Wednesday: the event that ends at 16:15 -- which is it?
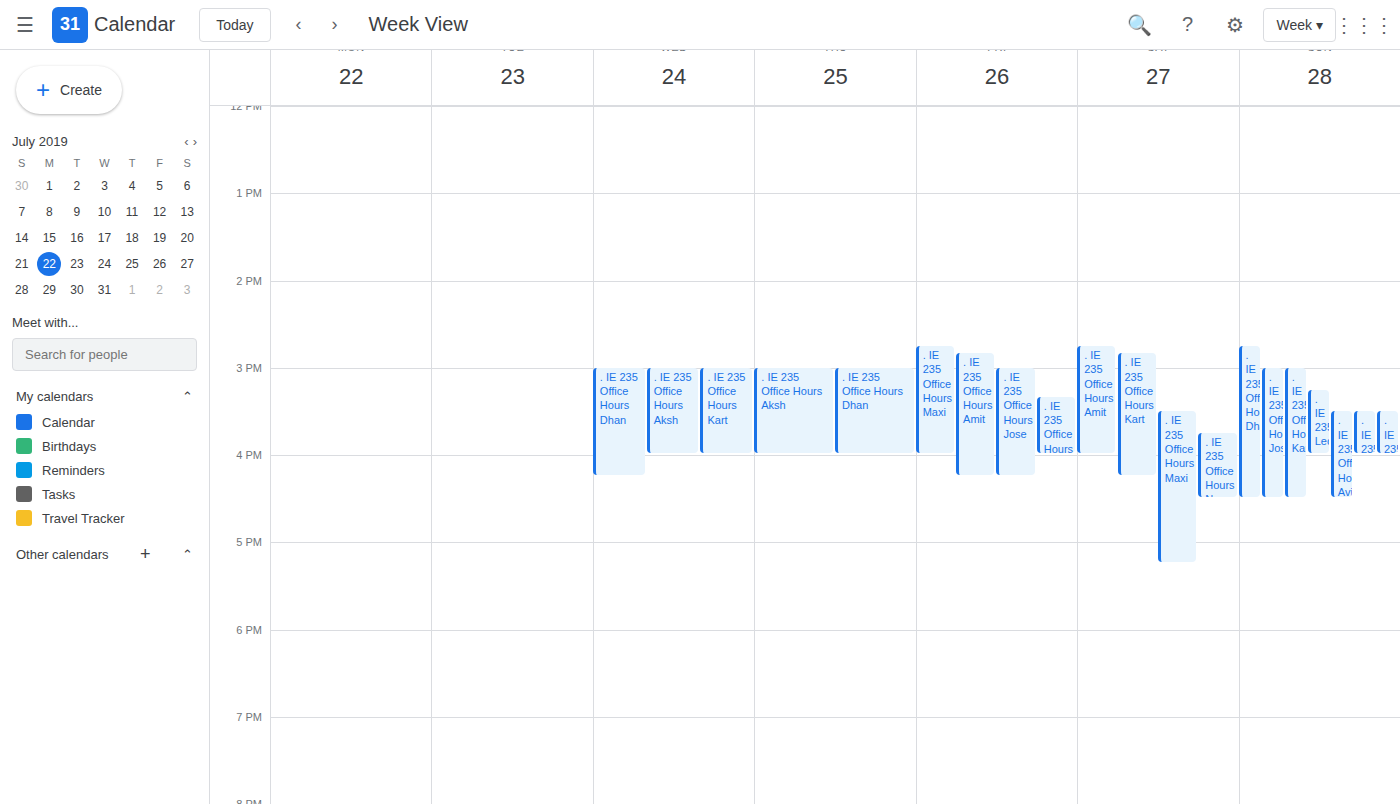
". IE 235 Office Hours Dhan"